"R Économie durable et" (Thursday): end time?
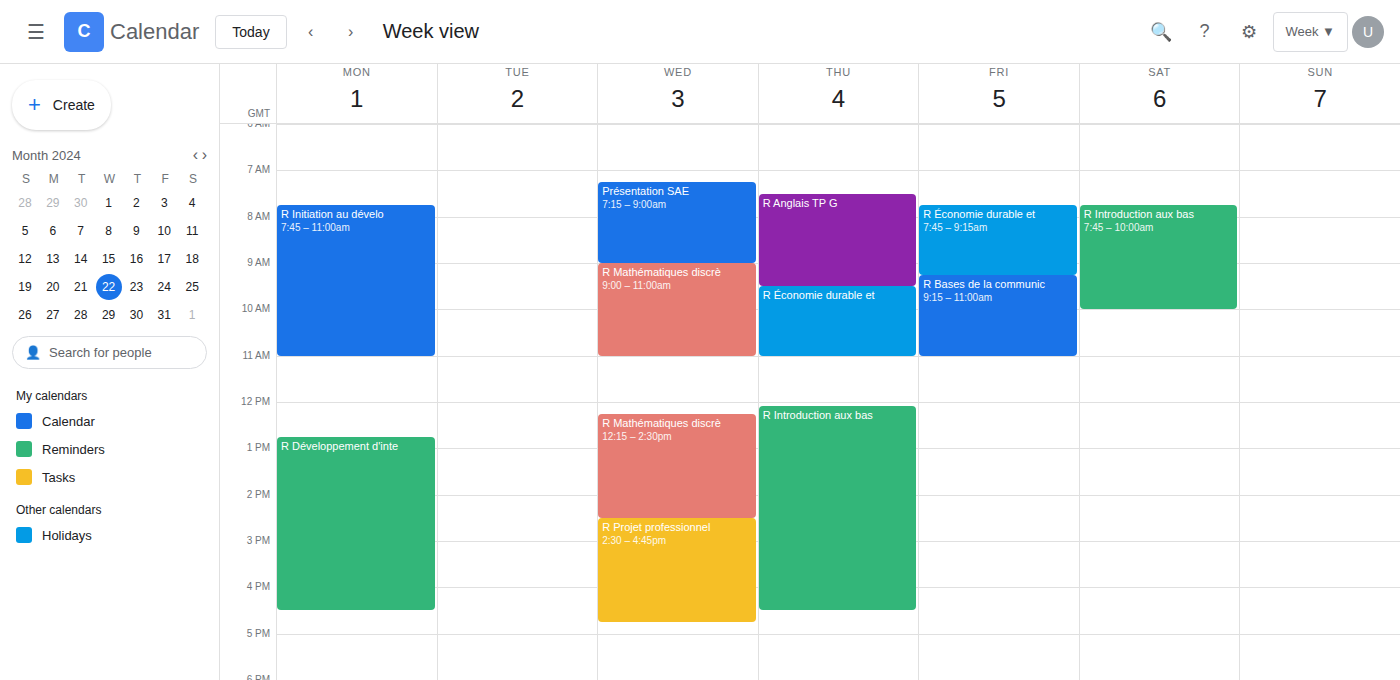
11:00 AM